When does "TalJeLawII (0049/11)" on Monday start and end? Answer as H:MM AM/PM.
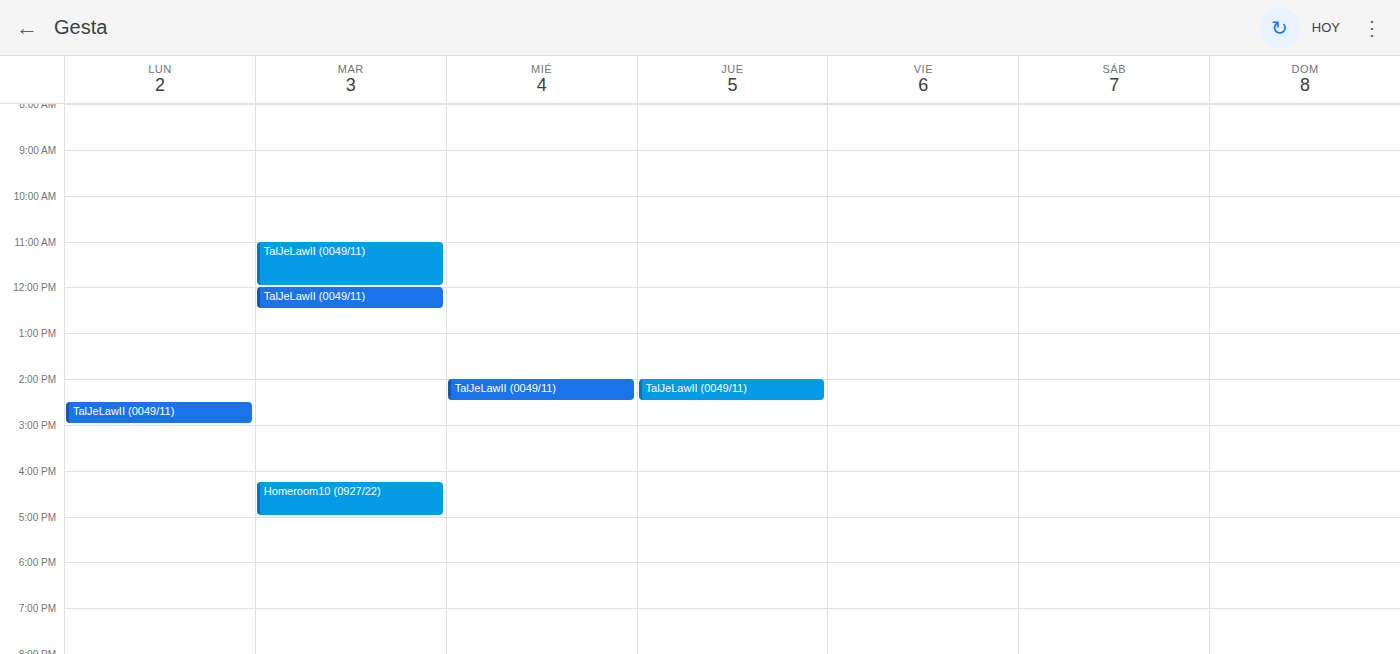
2:30 PM to 3:00 PM